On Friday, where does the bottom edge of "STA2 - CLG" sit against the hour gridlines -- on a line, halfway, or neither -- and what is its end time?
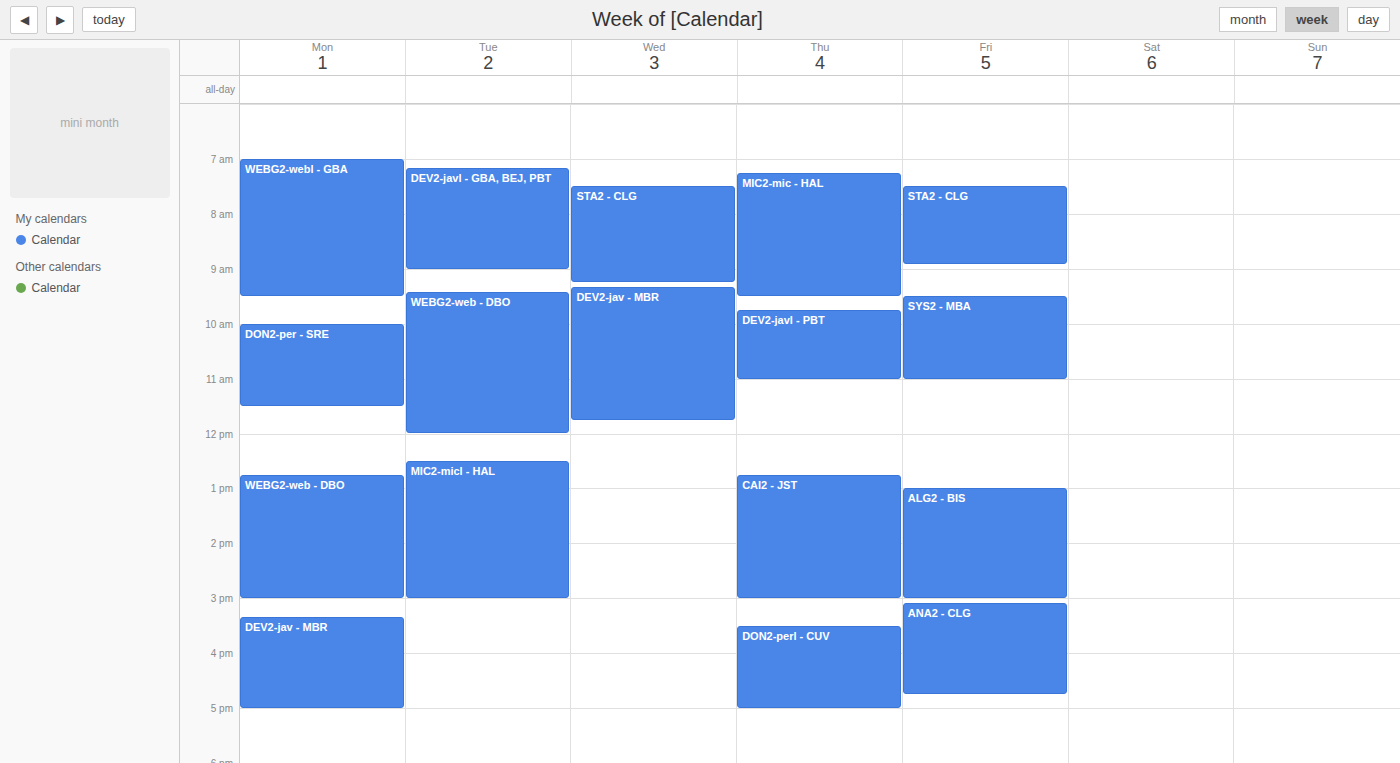
8:55 AM -- neither: 55 minutes below the 8 AM line and 5 minutes above the 9 AM line.